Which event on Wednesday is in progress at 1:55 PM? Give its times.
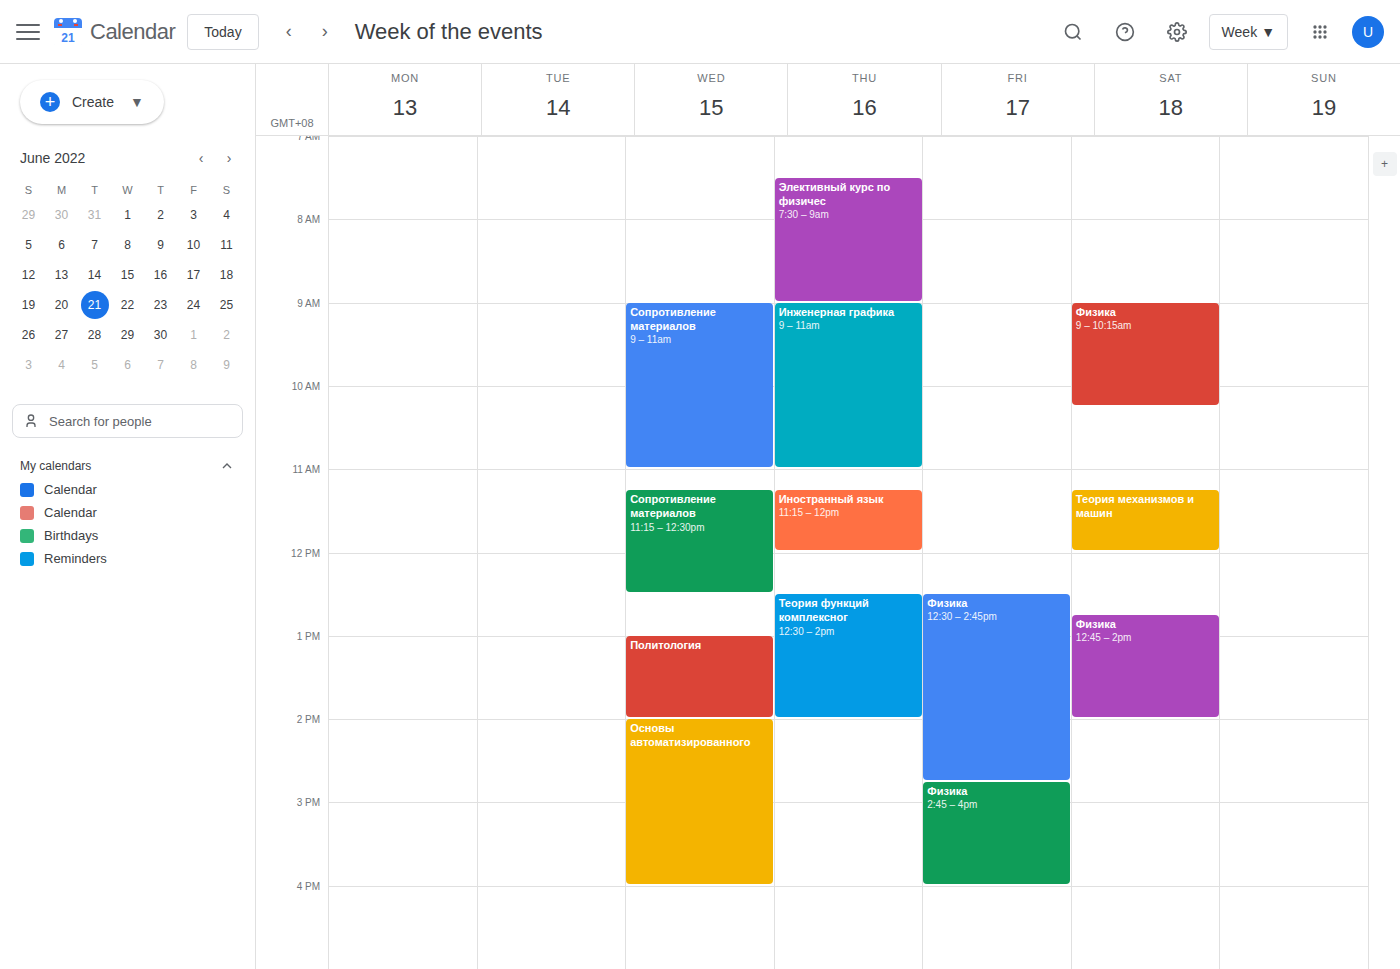
"Политология", 1:00 PM to 2:00 PM